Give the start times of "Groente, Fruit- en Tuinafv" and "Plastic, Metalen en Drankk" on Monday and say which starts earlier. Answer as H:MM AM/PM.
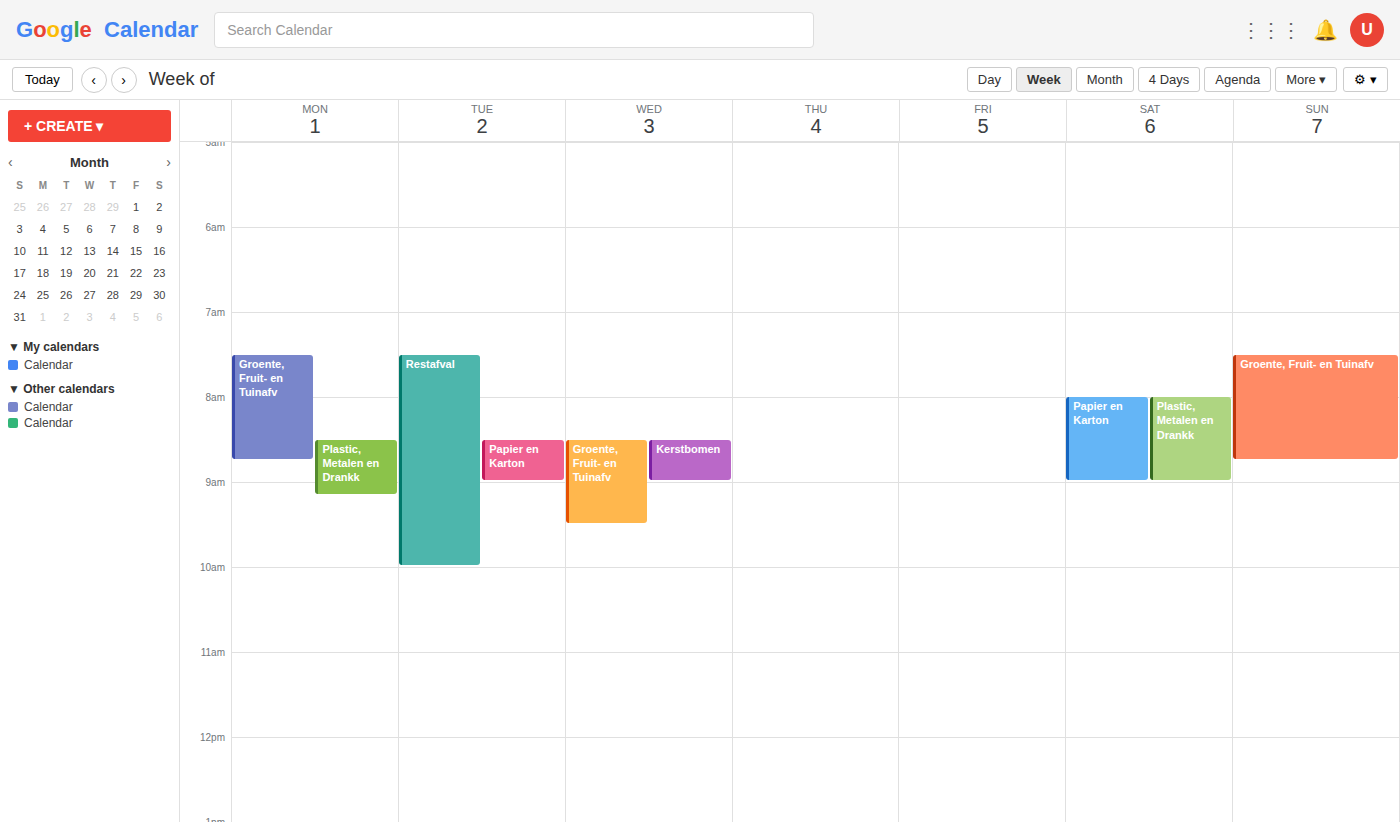
"Groente, Fruit- en Tuinafv" 7:30 AM; "Plastic, Metalen en Drankk" 8:30 AM.